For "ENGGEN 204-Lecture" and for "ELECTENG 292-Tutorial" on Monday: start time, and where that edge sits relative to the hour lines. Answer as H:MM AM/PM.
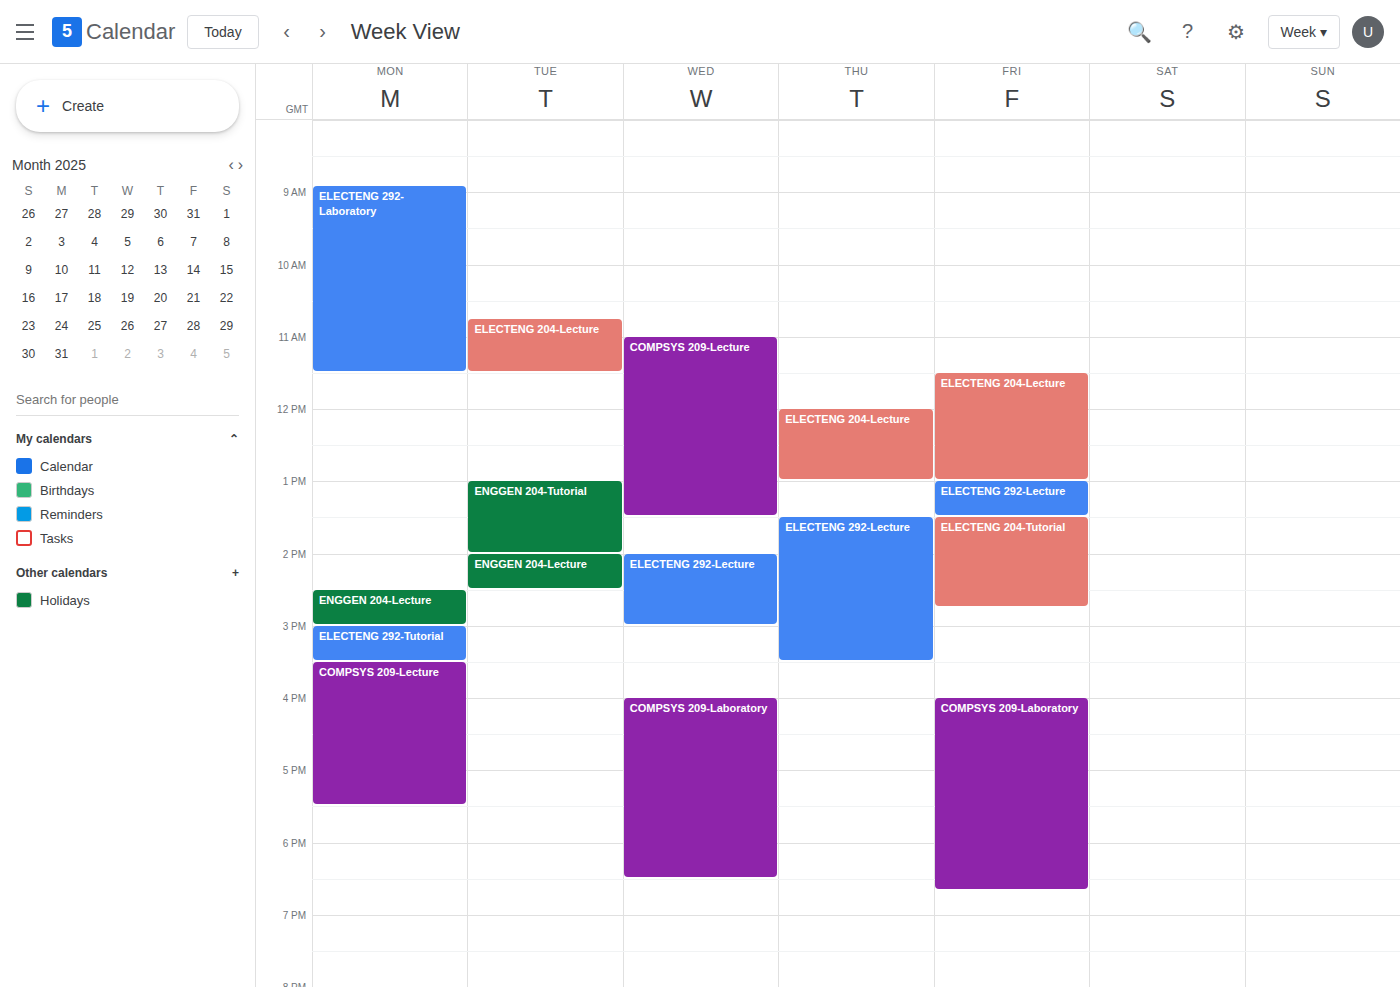
"ENGGEN 204-Lecture": 2:30 PM, halfway between the 2 PM and 3 PM lines. "ELECTENG 292-Tutorial": 3:00 PM, exactly on the 3 PM line.